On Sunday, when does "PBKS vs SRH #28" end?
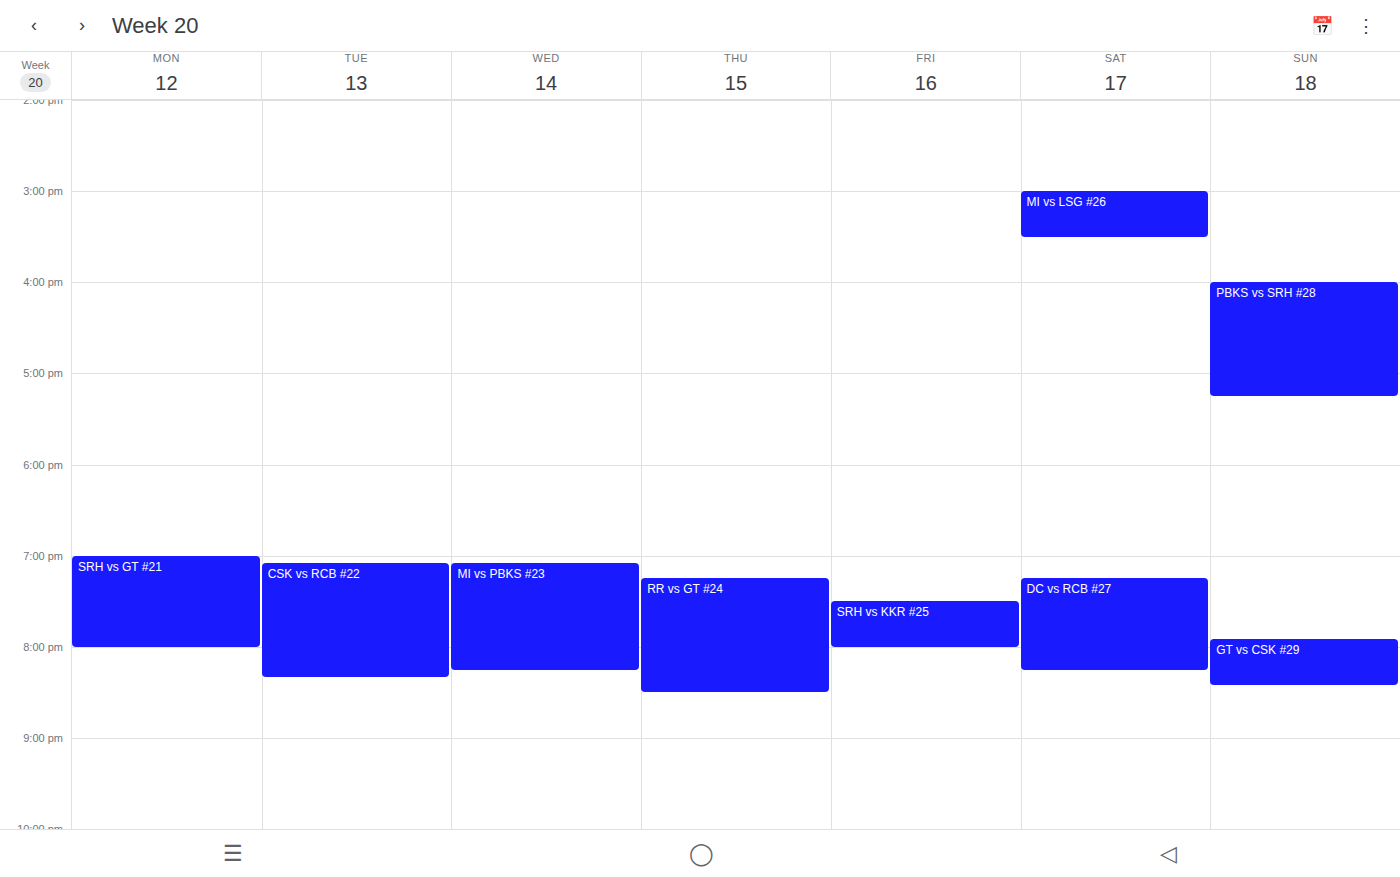
5:15 PM